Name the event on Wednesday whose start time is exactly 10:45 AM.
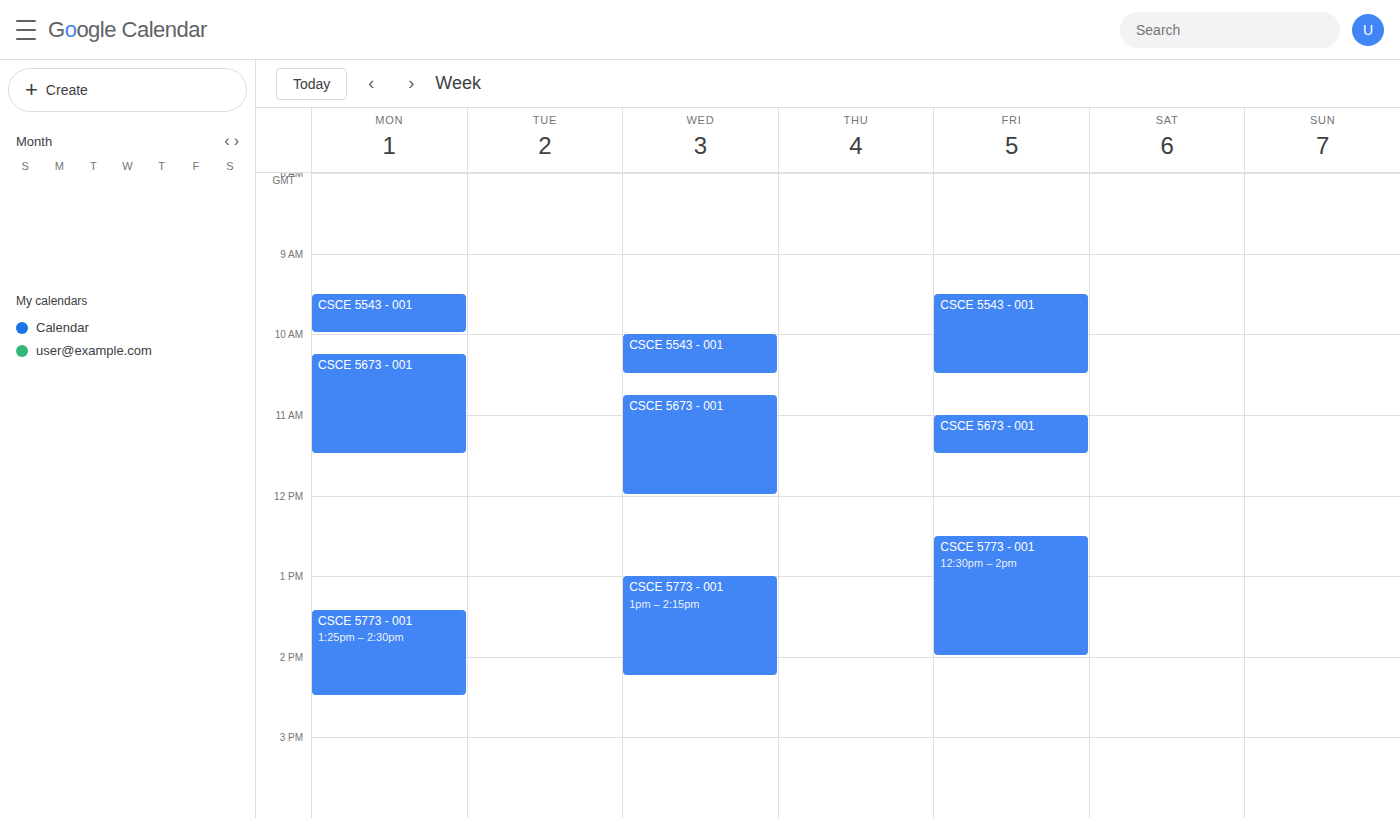
"CSCE 5673 - 001"